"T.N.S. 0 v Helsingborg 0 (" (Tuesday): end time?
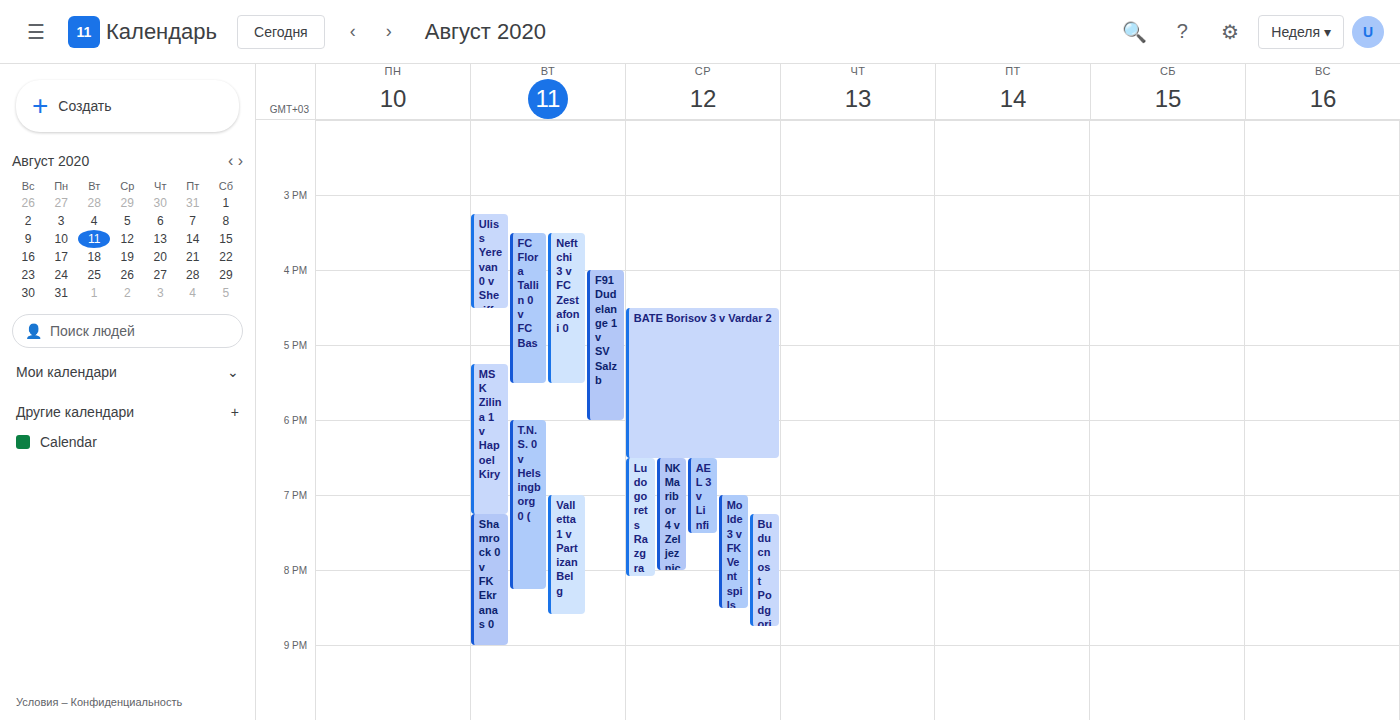
8:15 PM